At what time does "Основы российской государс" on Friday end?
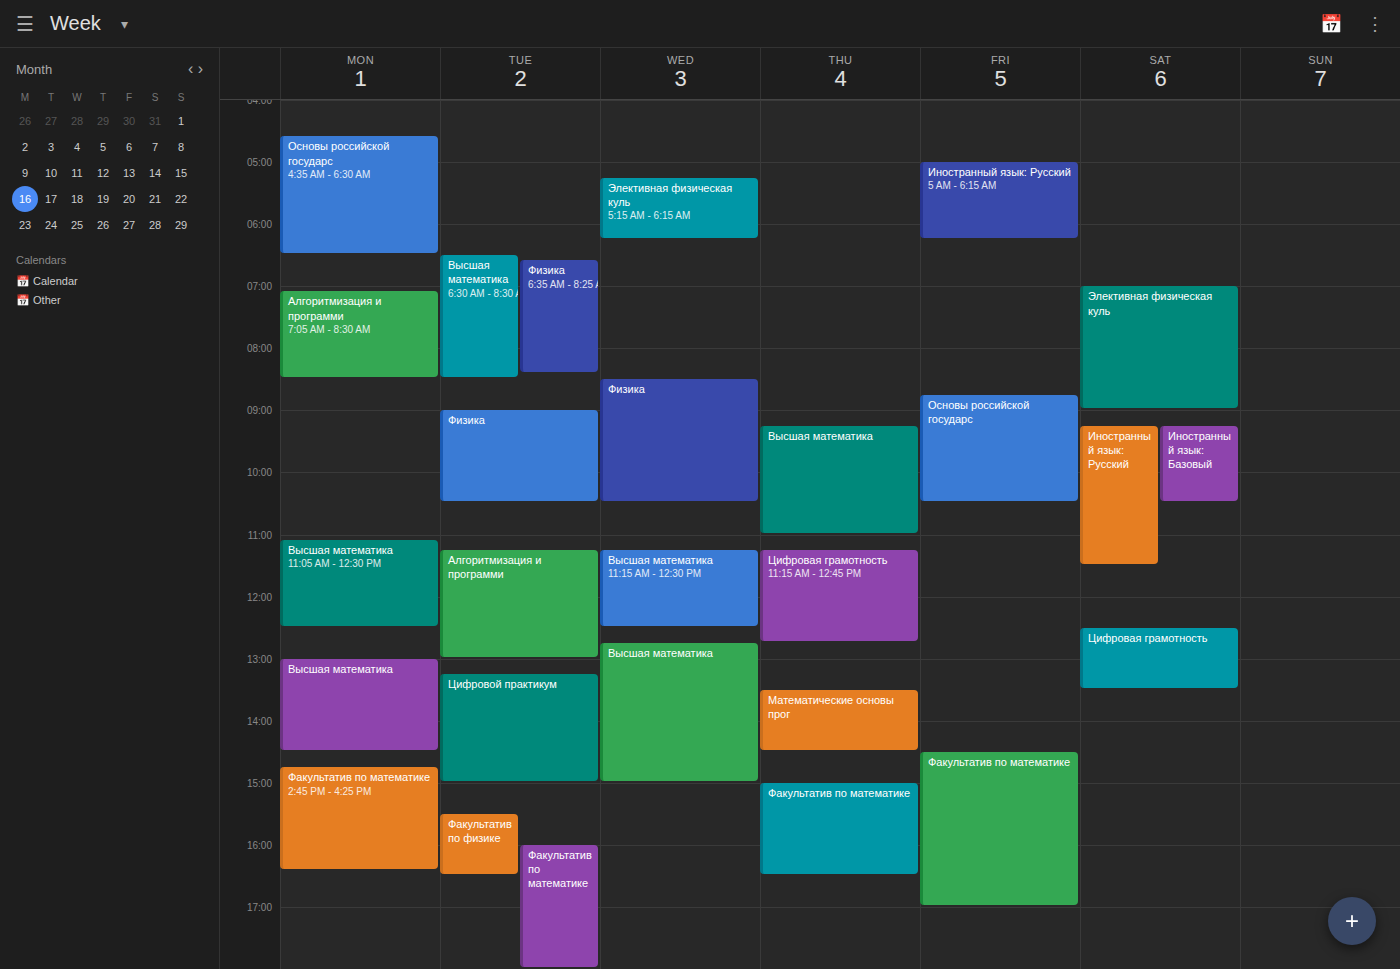
10:30 AM